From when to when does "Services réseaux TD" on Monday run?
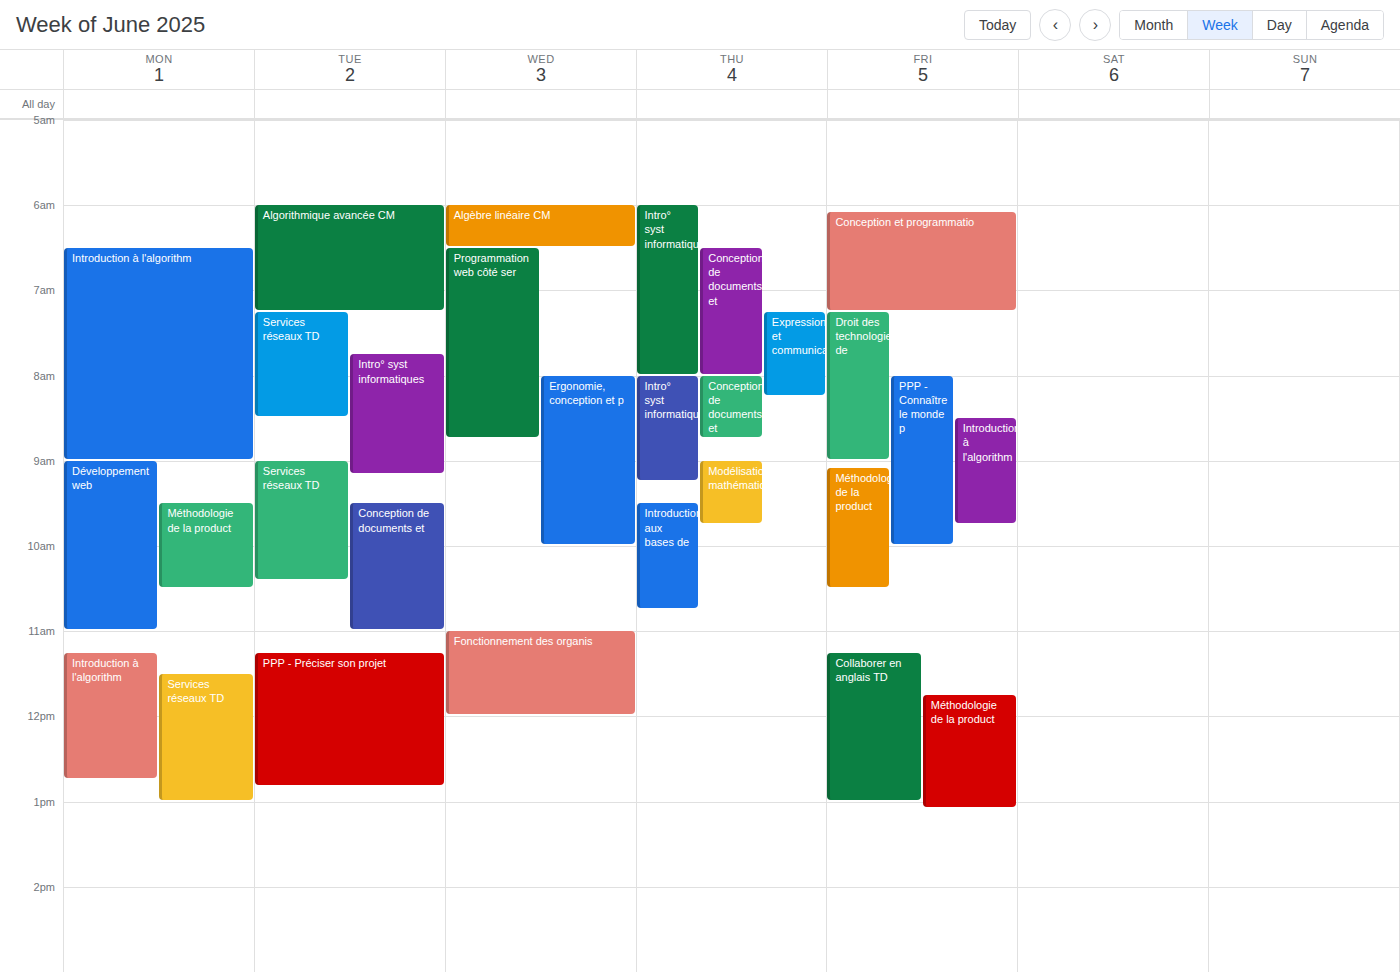
11:30 AM to 1:00 PM